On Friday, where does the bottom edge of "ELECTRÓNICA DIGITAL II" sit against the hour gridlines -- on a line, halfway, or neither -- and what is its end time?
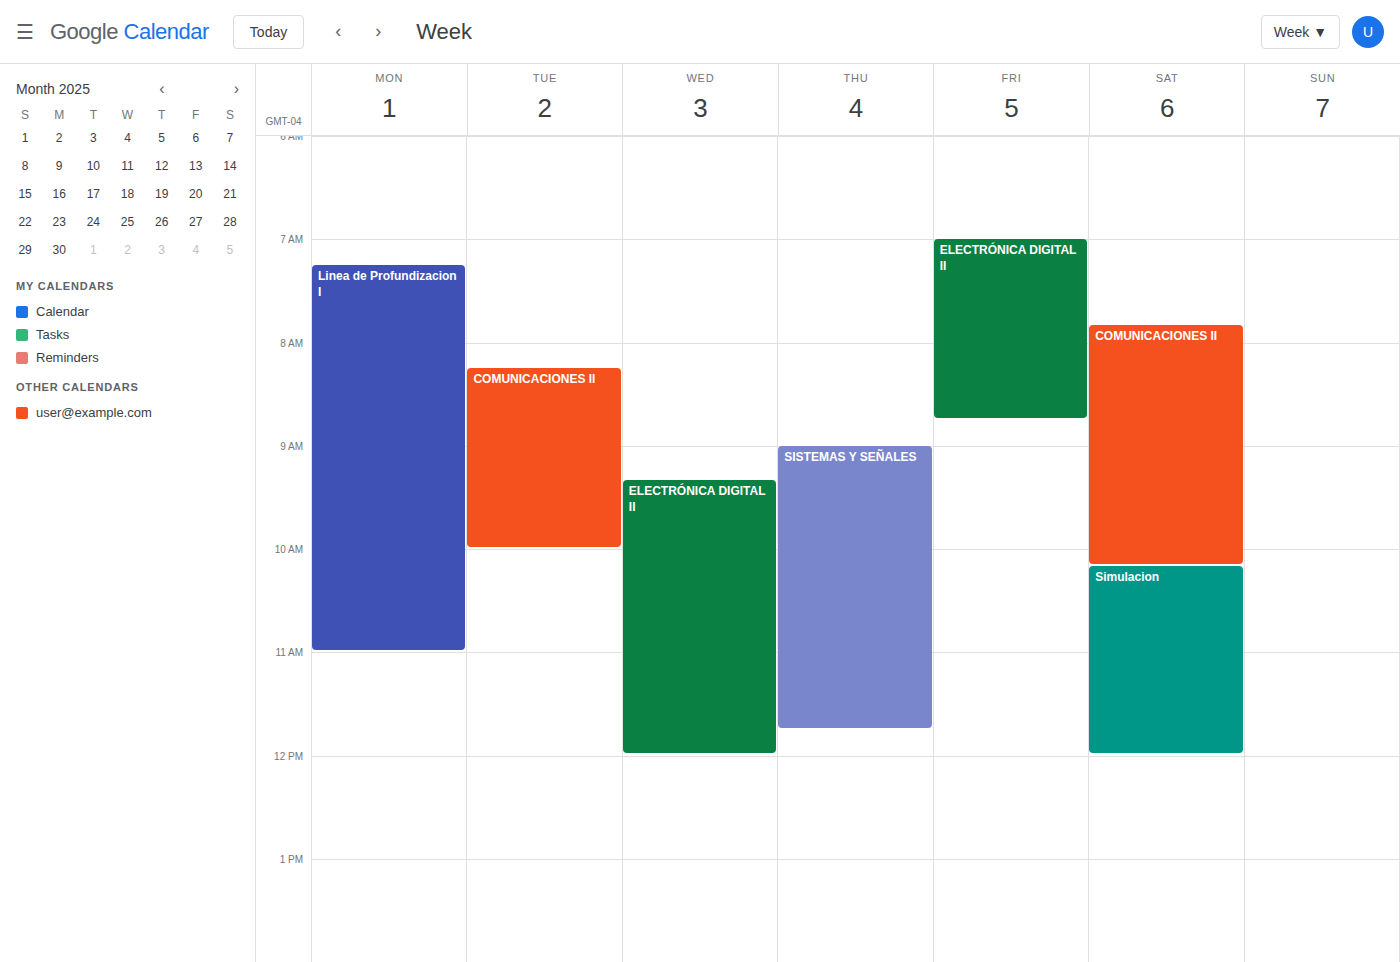
08:45 -- neither: three quarters of the way from the 08:00 line to the 09:00 line.